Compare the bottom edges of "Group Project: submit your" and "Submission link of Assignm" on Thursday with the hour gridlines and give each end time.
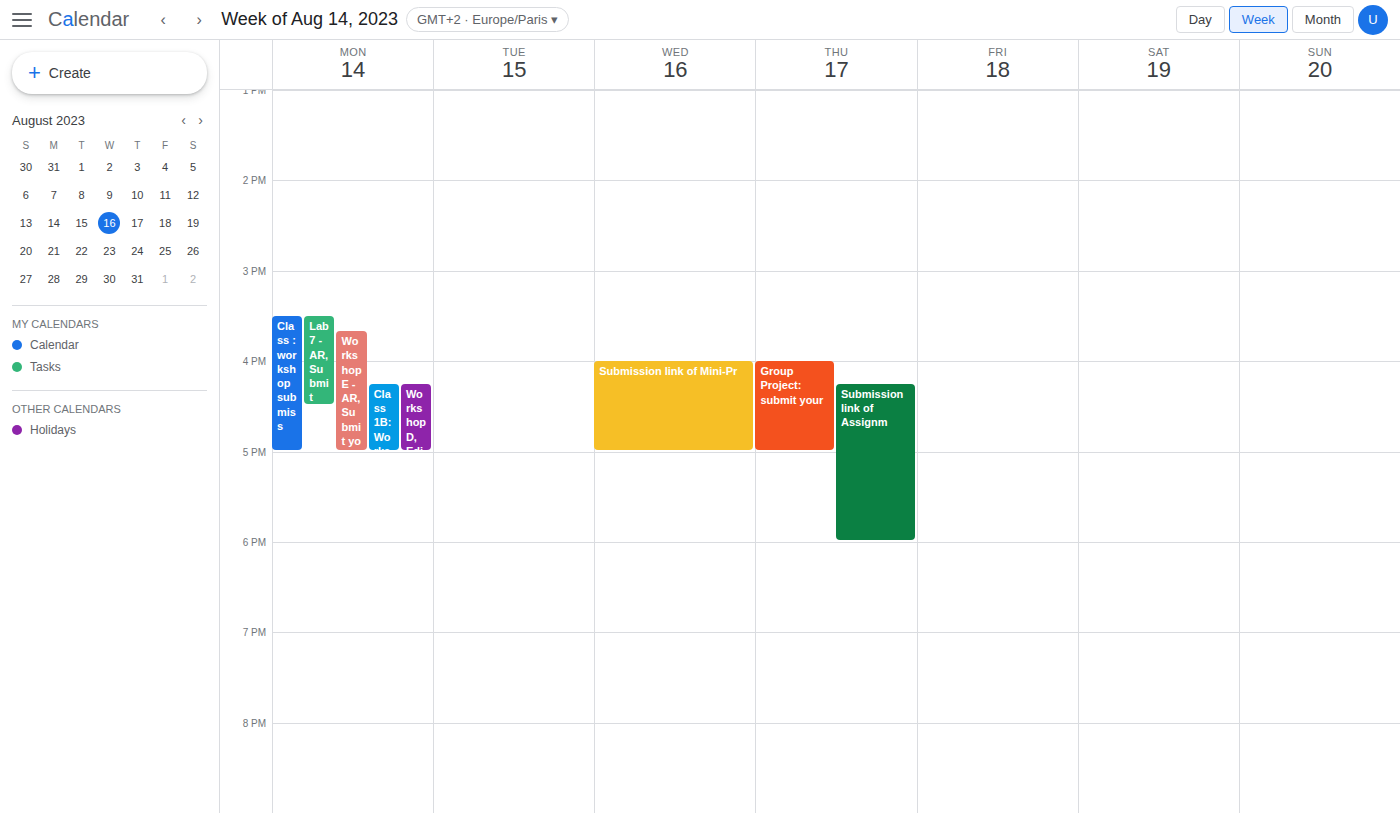
"Group Project: submit your": 5:00 PM, exactly on the 5 PM line. "Submission link of Assignm": 6:00 PM, exactly on the 6 PM line.